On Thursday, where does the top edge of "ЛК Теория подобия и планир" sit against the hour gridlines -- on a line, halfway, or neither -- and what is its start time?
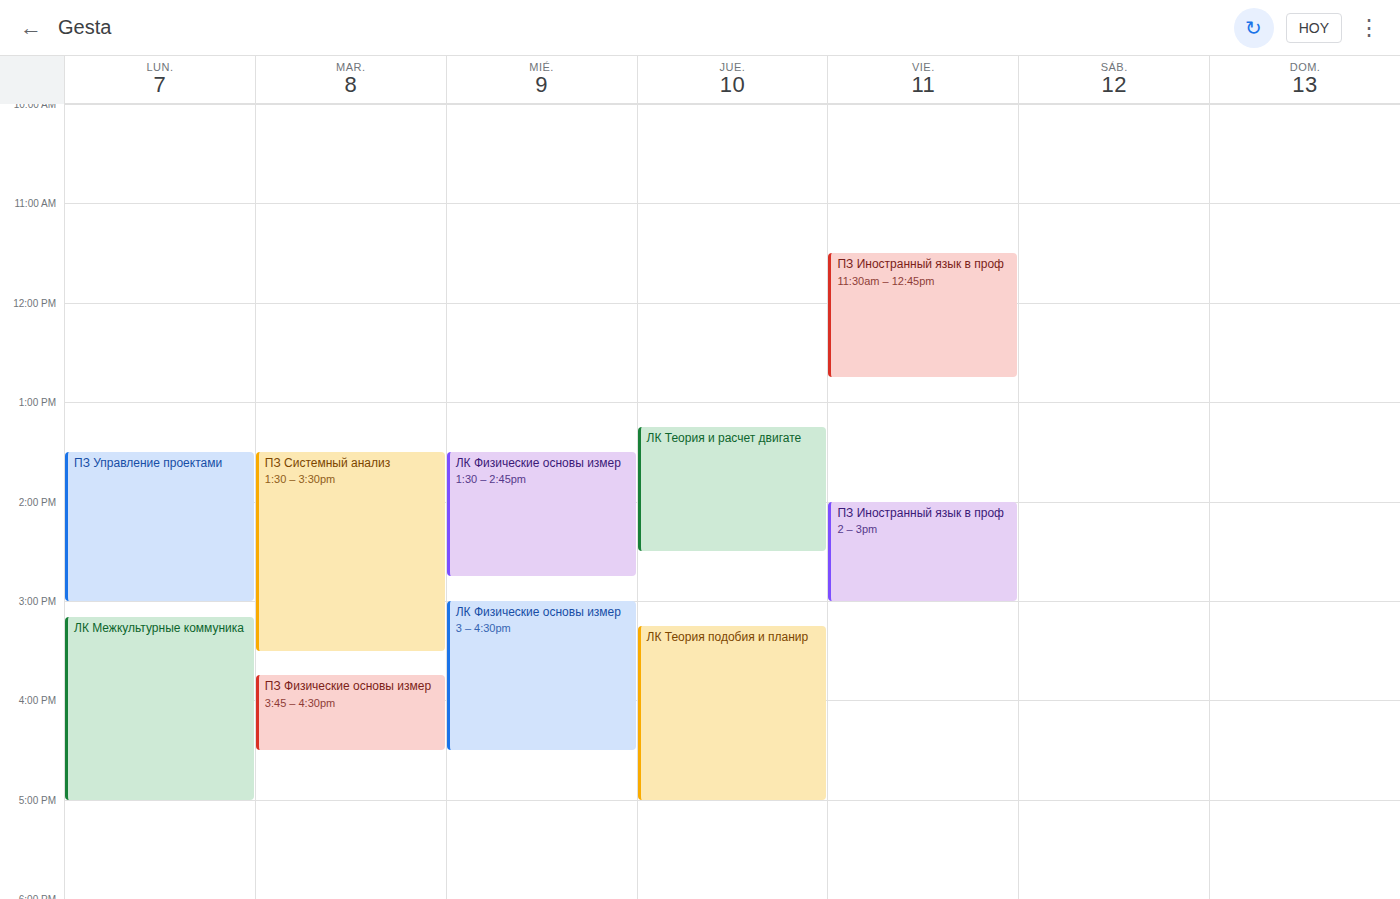
3:15 PM -- neither: a quarter of the way from the 3 PM line to the 4 PM line.